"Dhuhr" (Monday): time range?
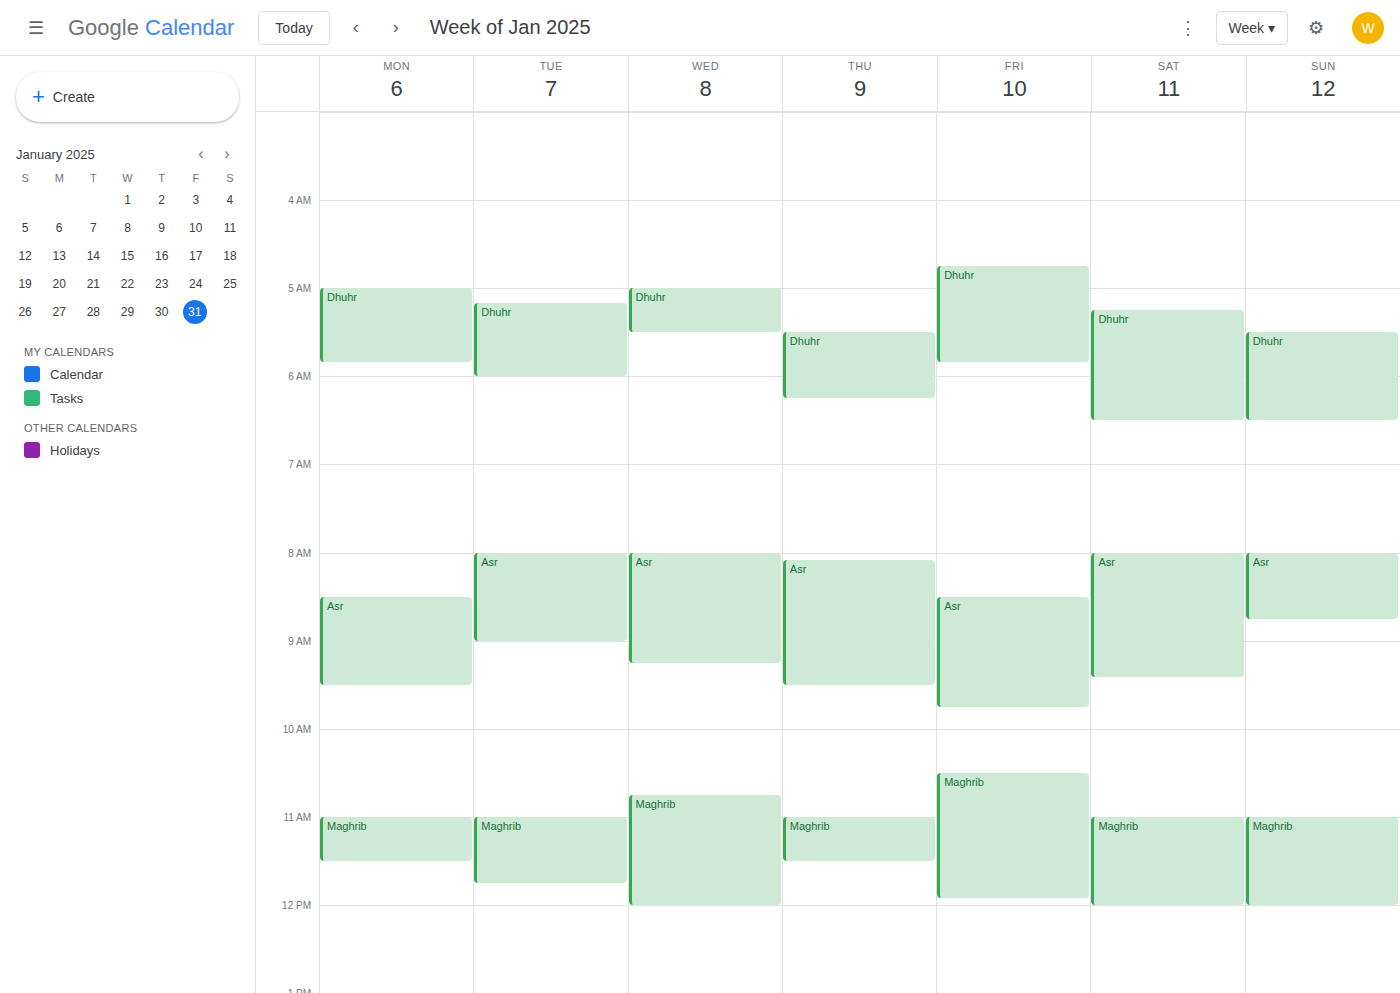
5:00 AM to 5:50 AM